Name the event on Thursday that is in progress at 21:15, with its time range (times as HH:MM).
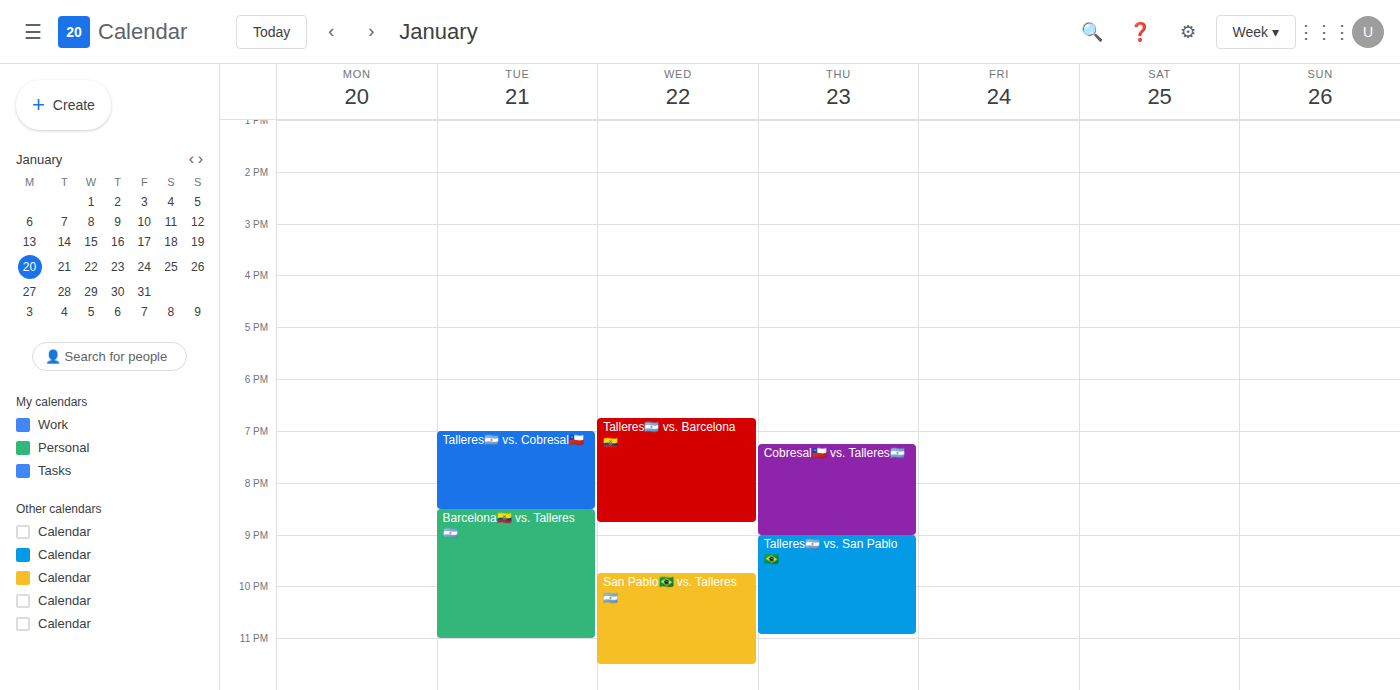
"Talleres🇦🇷 vs. San Pablo🇧🇷", 21:00 to 22:55